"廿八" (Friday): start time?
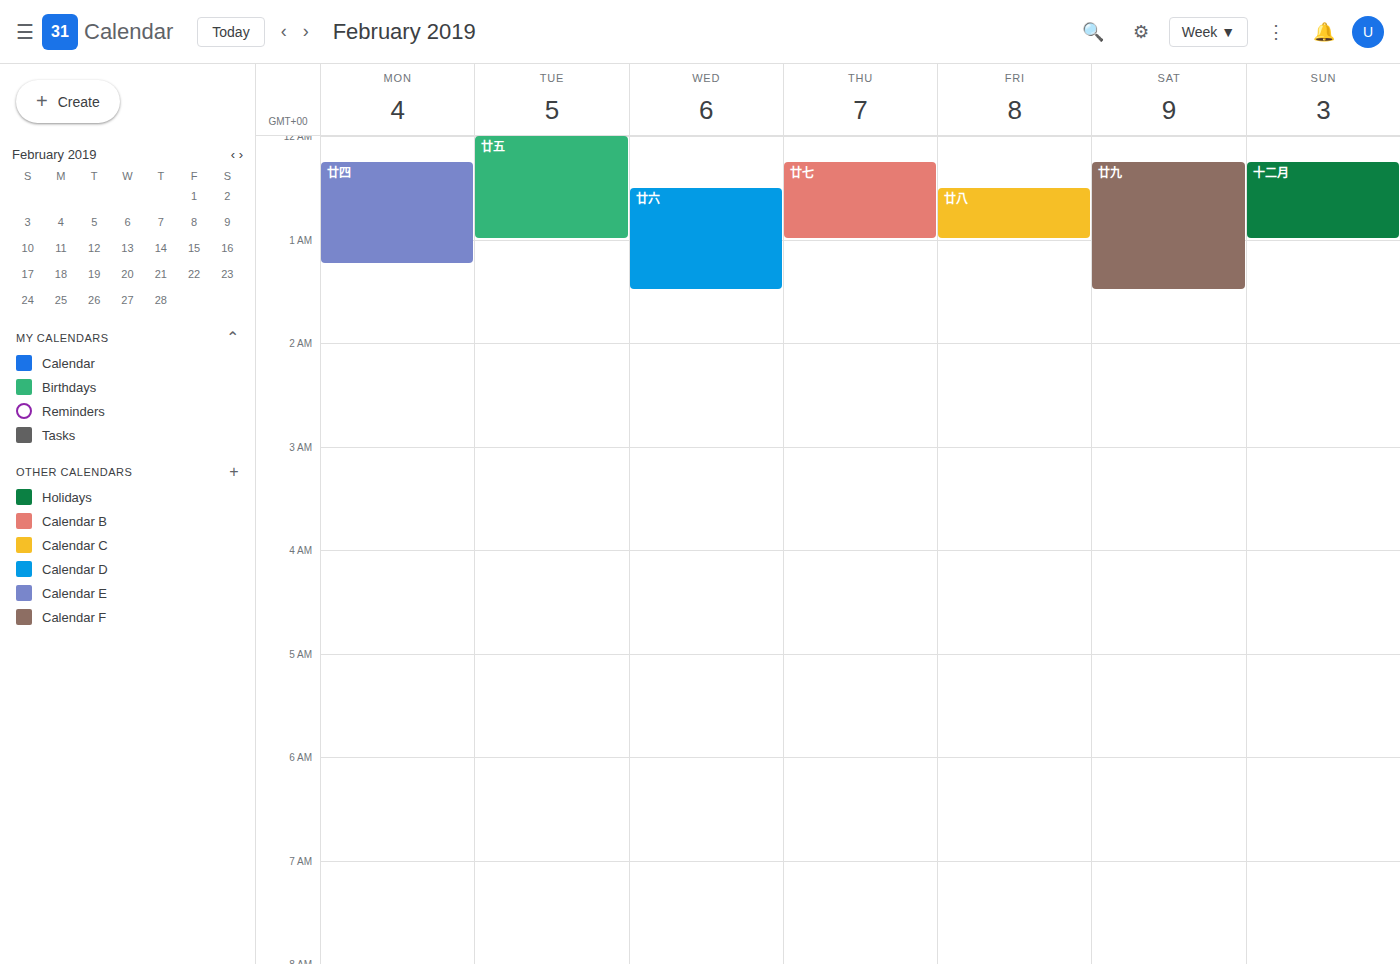
12:30 AM